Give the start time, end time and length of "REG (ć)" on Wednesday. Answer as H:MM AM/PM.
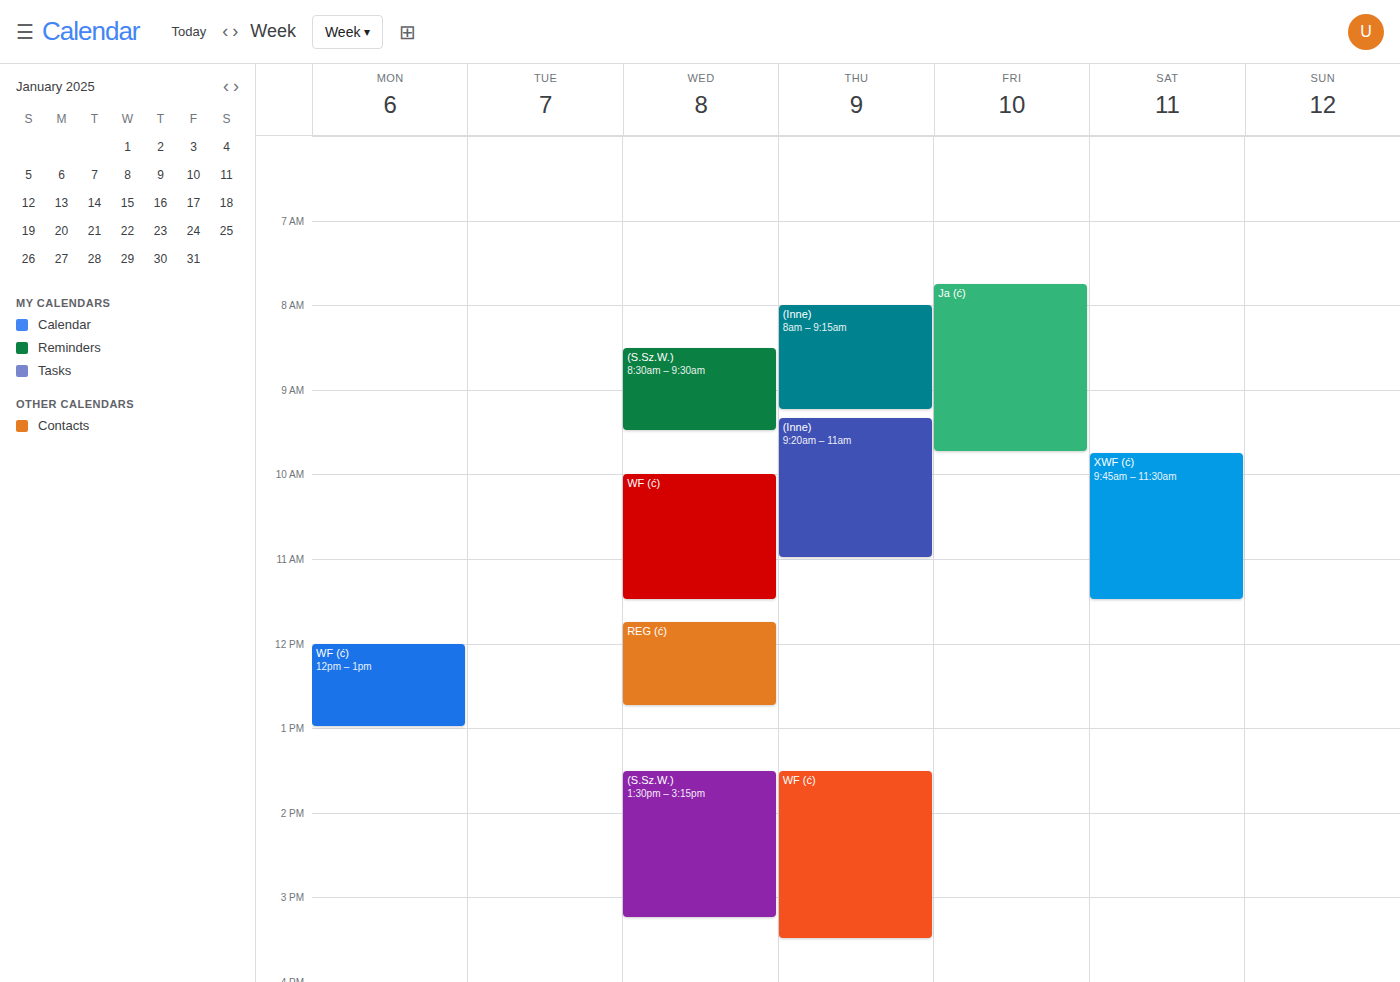
11:45 AM to 12:45 PM, 1 hour